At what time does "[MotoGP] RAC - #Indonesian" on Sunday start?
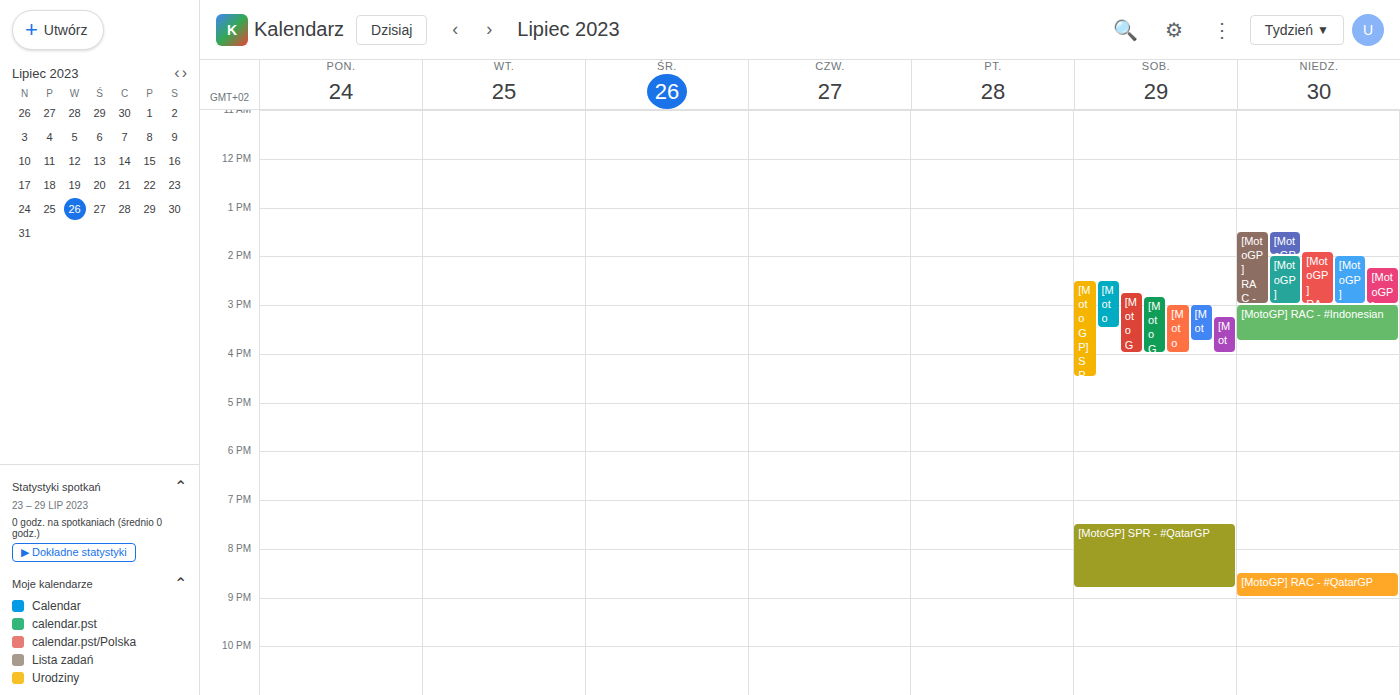
3:00 PM